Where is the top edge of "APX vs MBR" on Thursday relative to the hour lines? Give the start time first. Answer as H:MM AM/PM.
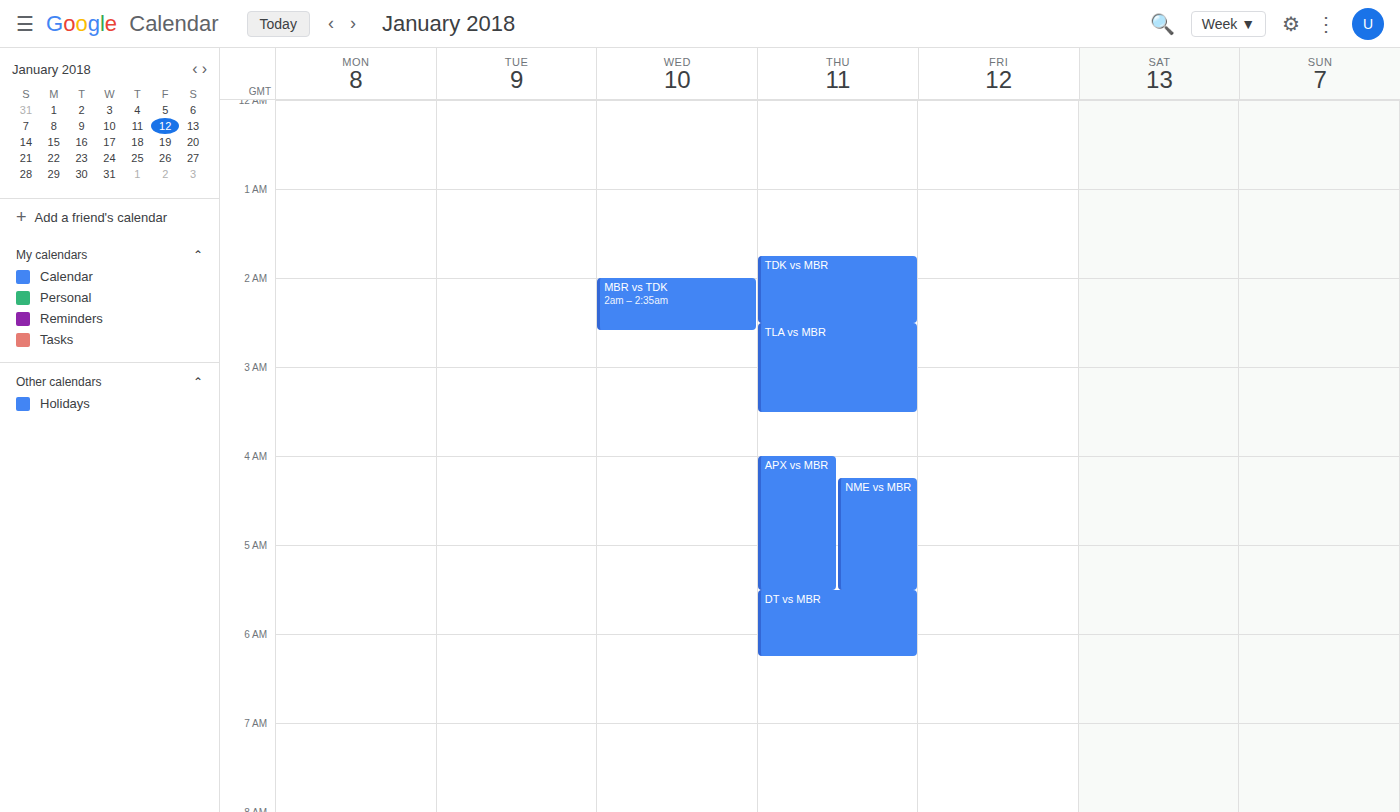
4:00 AM -- exactly on the 4 AM line.